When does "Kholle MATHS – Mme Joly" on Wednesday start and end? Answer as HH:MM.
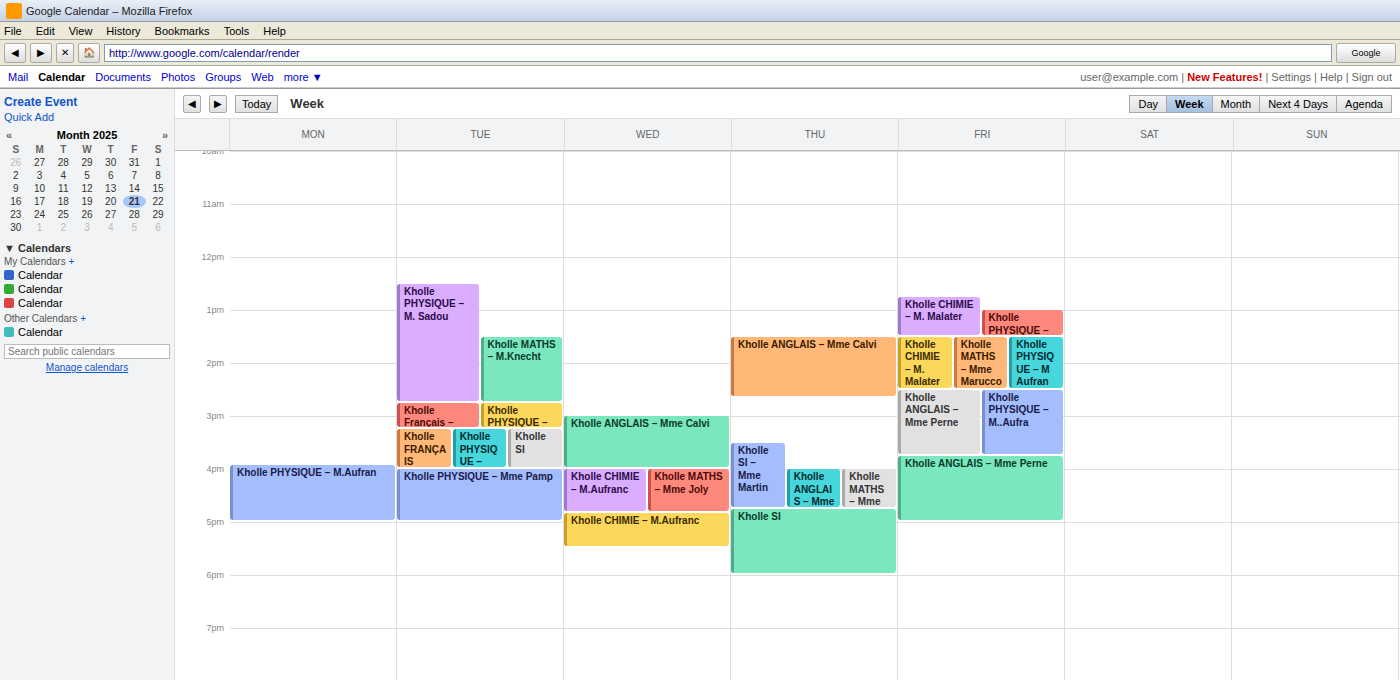
16:00 to 16:50